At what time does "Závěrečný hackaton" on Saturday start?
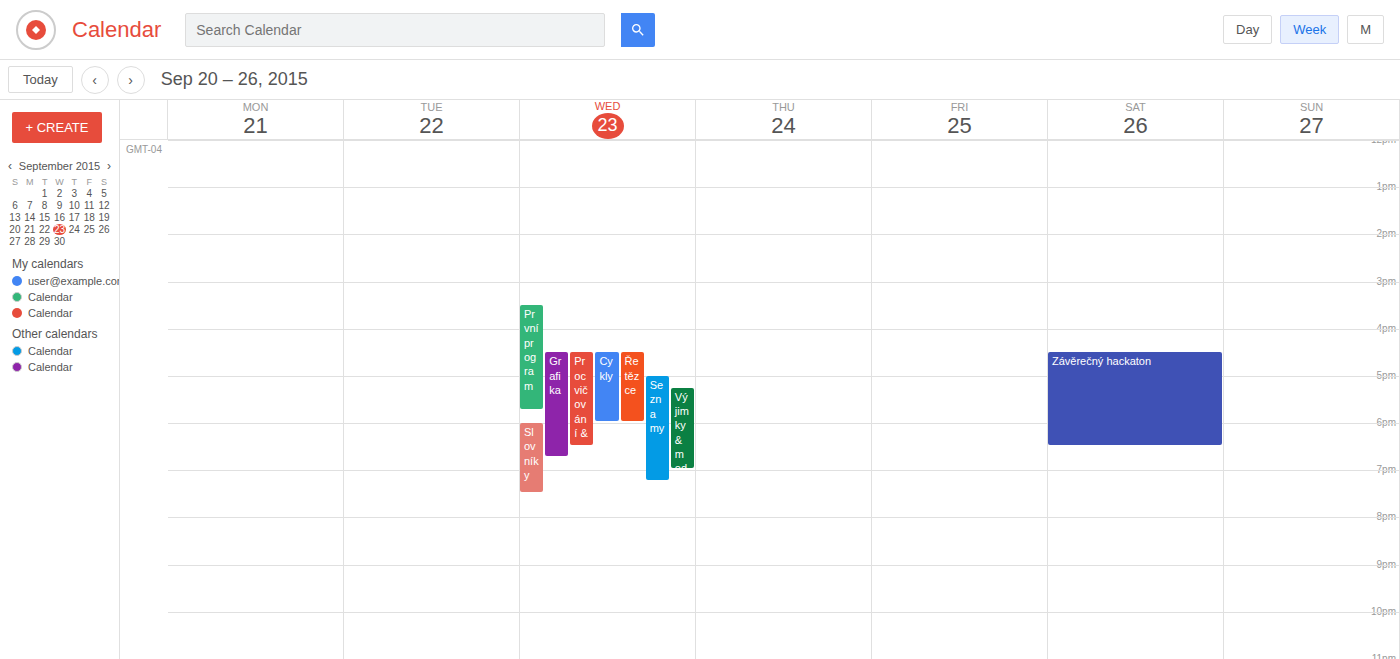
4:30 PM